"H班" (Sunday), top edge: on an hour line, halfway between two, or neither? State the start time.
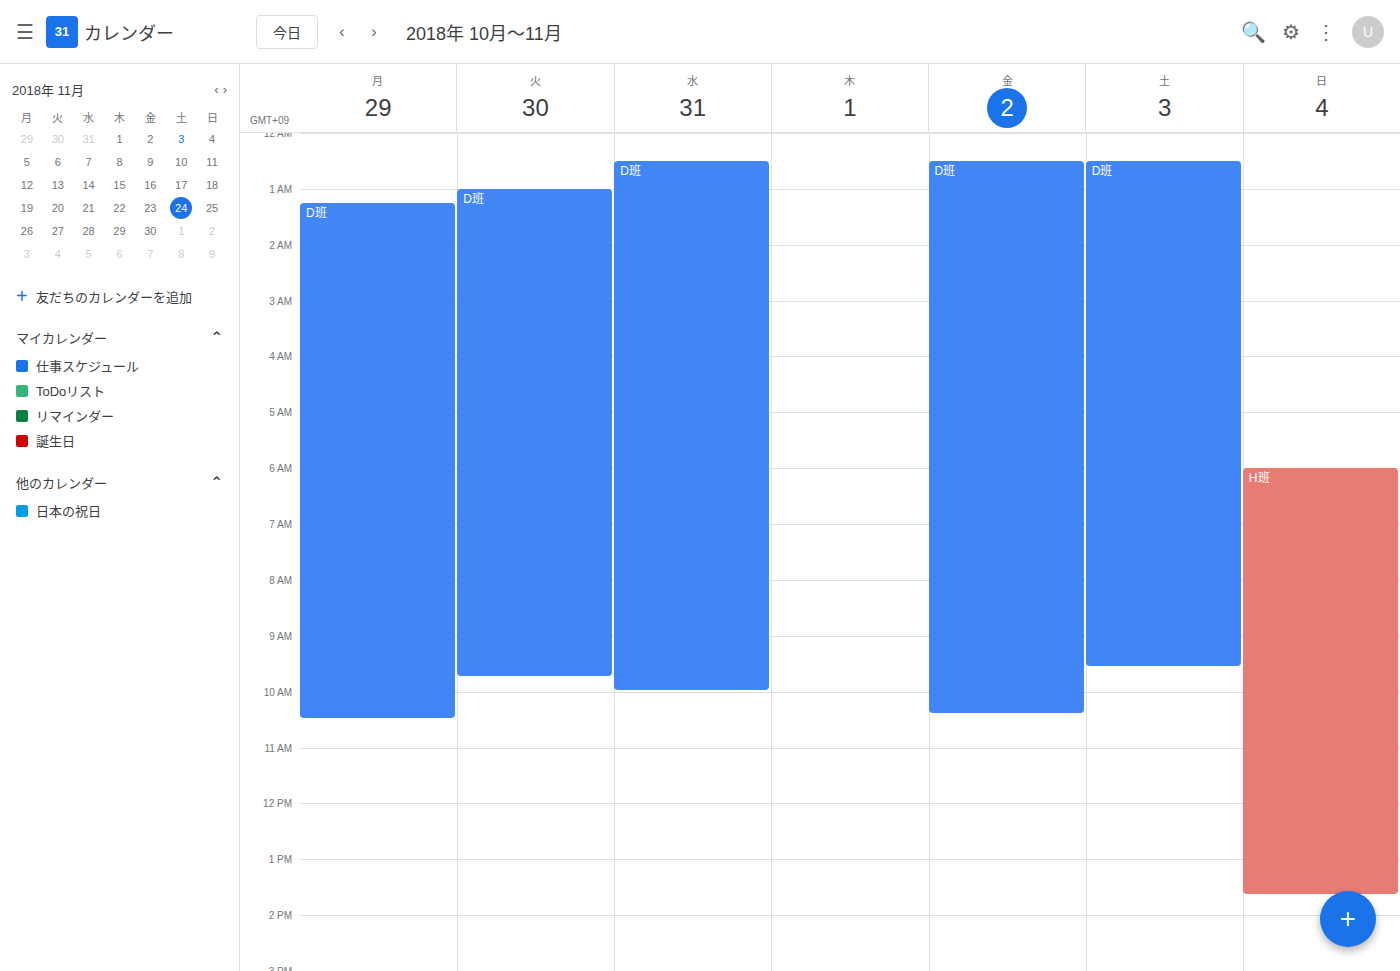
06:00 -- exactly on the 06:00 line.